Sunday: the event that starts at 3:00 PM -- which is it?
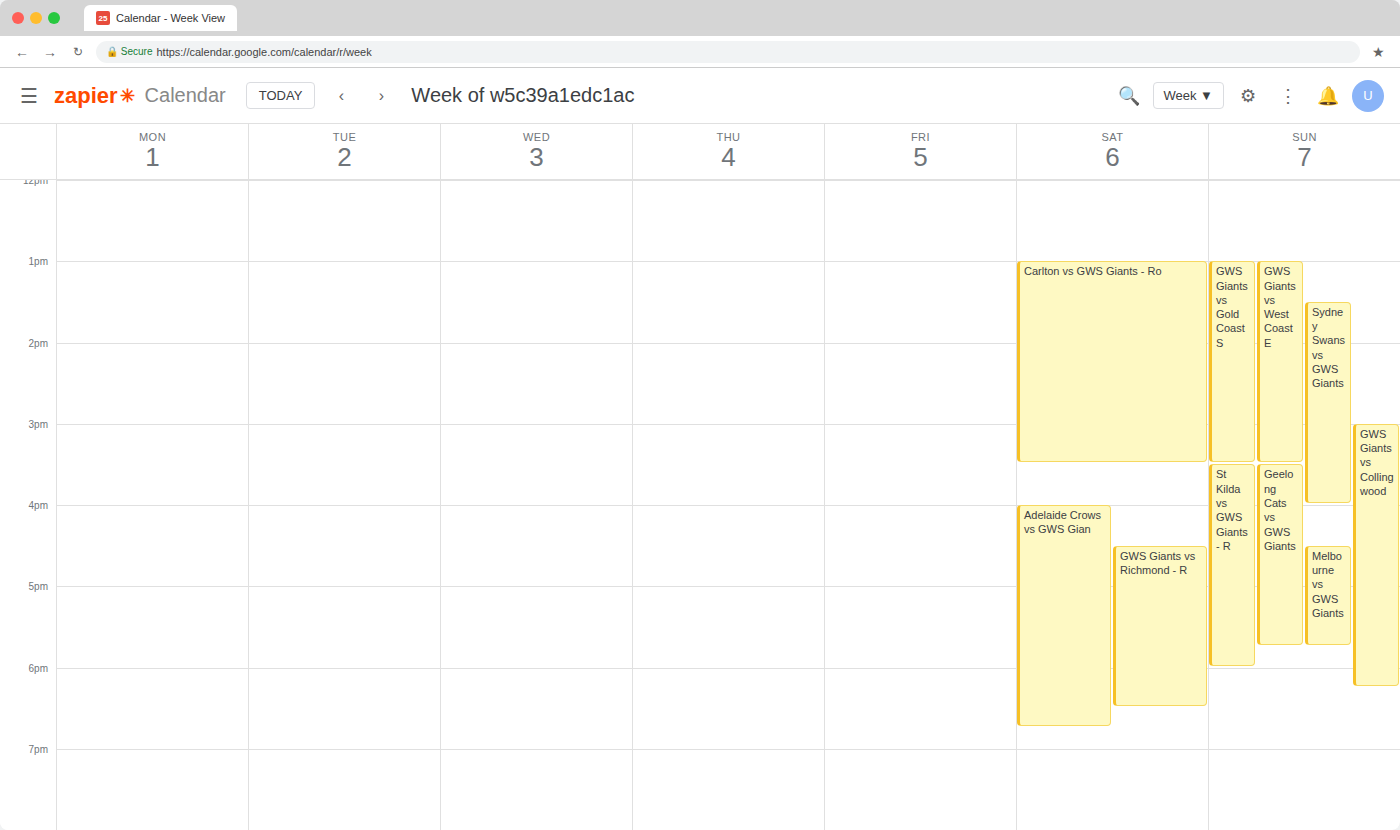
"GWS Giants vs Collingwood"